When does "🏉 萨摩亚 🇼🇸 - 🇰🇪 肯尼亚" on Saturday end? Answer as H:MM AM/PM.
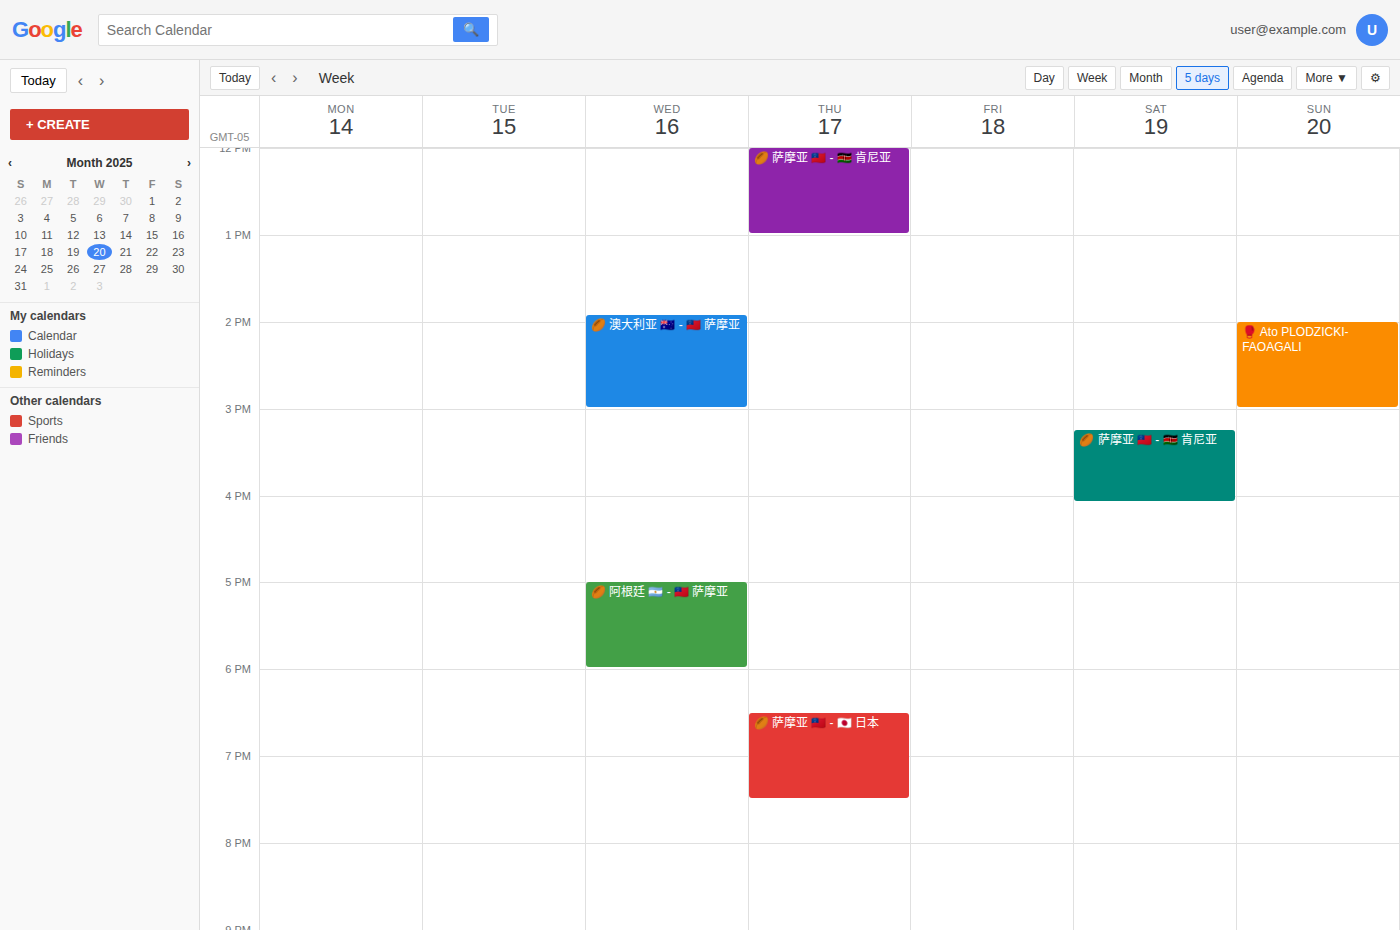
4:05 PM